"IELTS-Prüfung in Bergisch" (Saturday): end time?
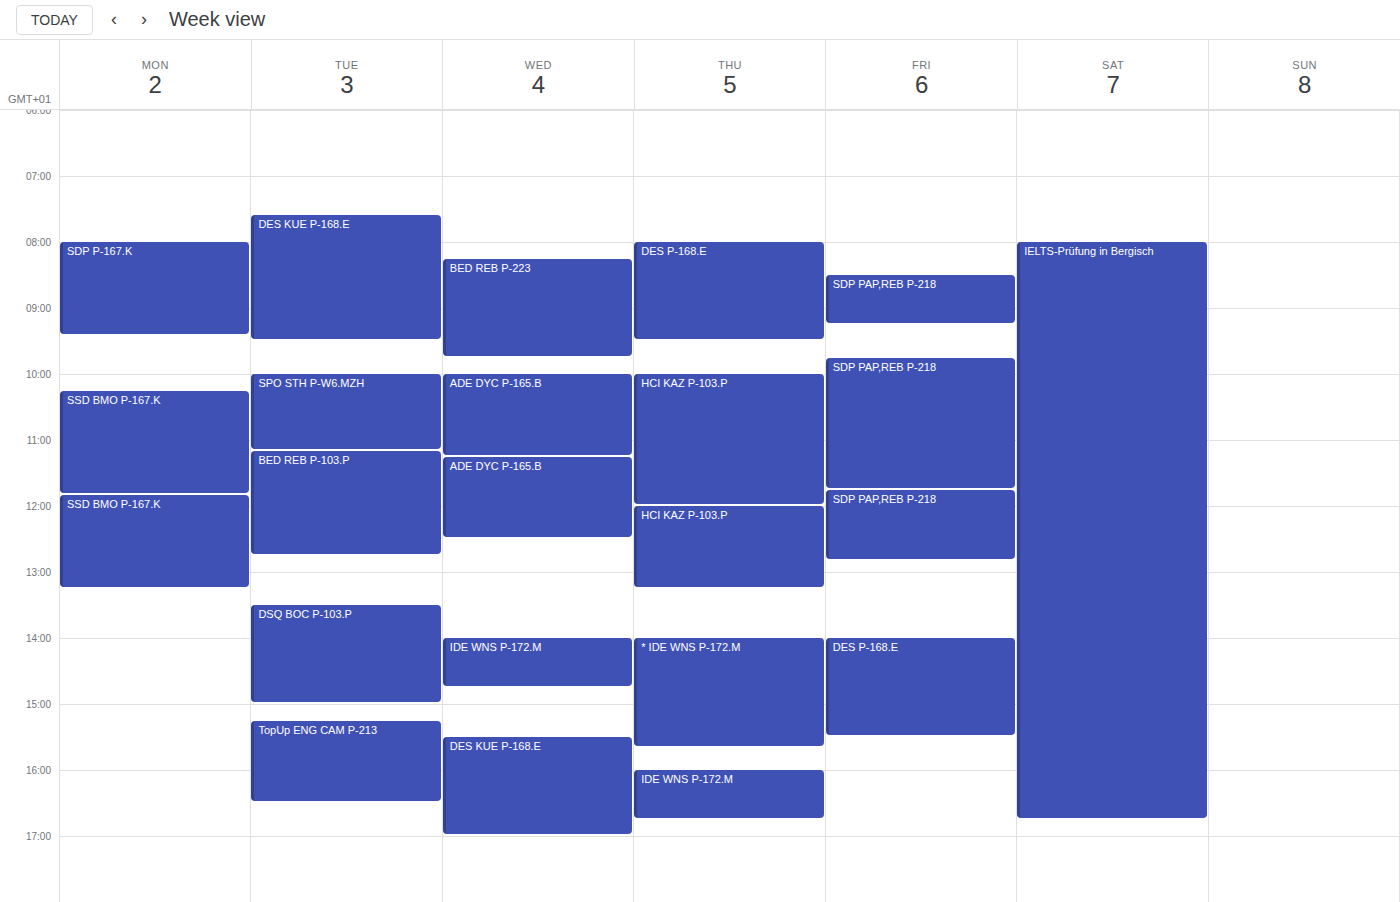
4:45 PM